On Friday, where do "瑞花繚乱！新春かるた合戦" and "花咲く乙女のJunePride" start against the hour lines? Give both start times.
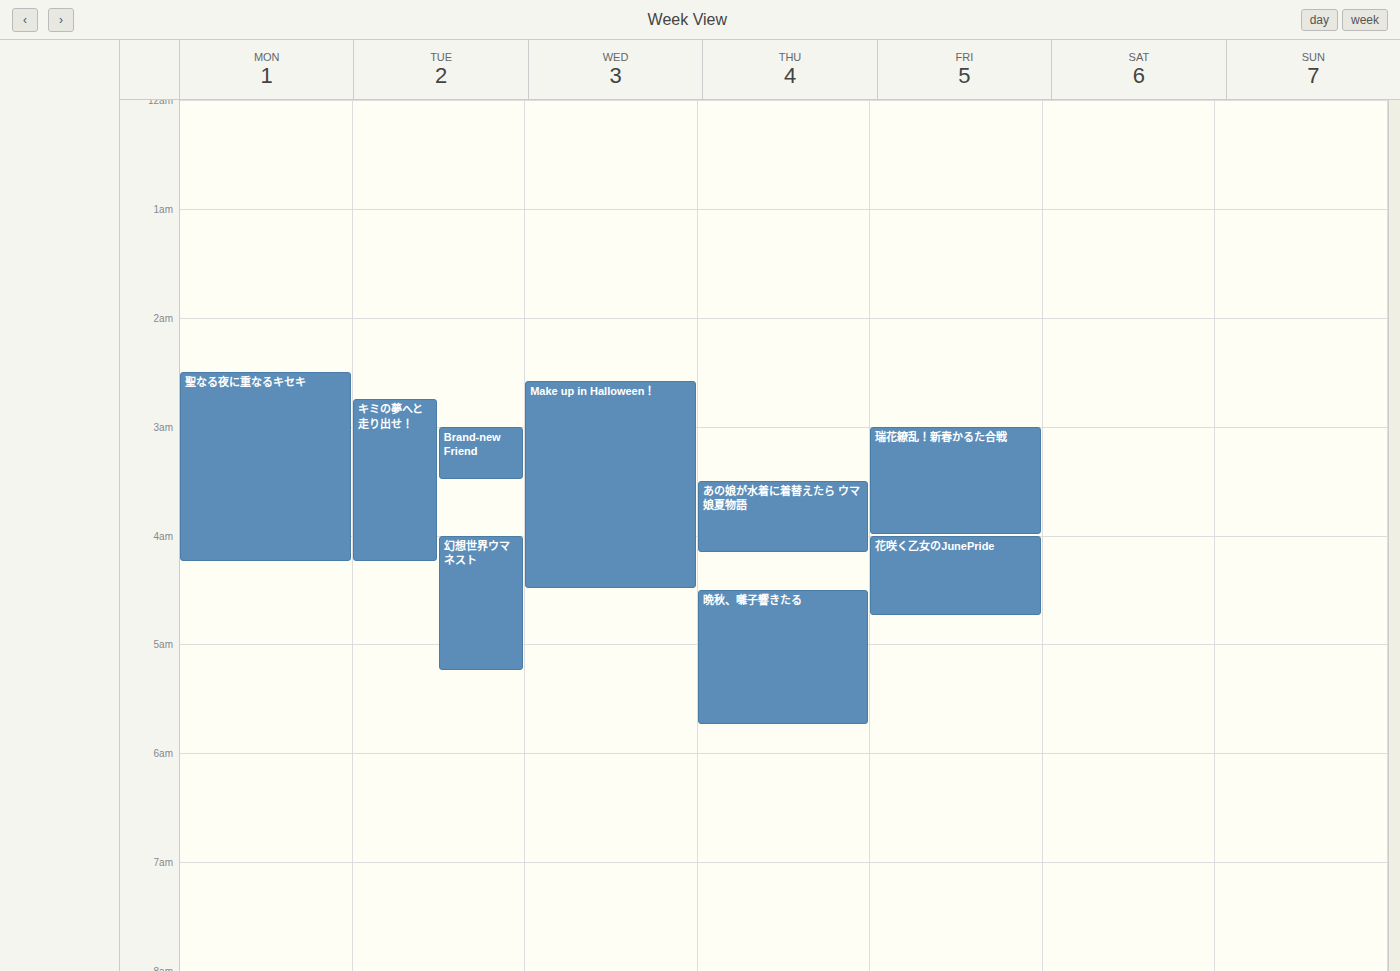
"瑞花繚乱！新春かるた合戦": 3:00 AM, exactly on the 3 AM line. "花咲く乙女のJunePride": 4:00 AM, exactly on the 4 AM line.